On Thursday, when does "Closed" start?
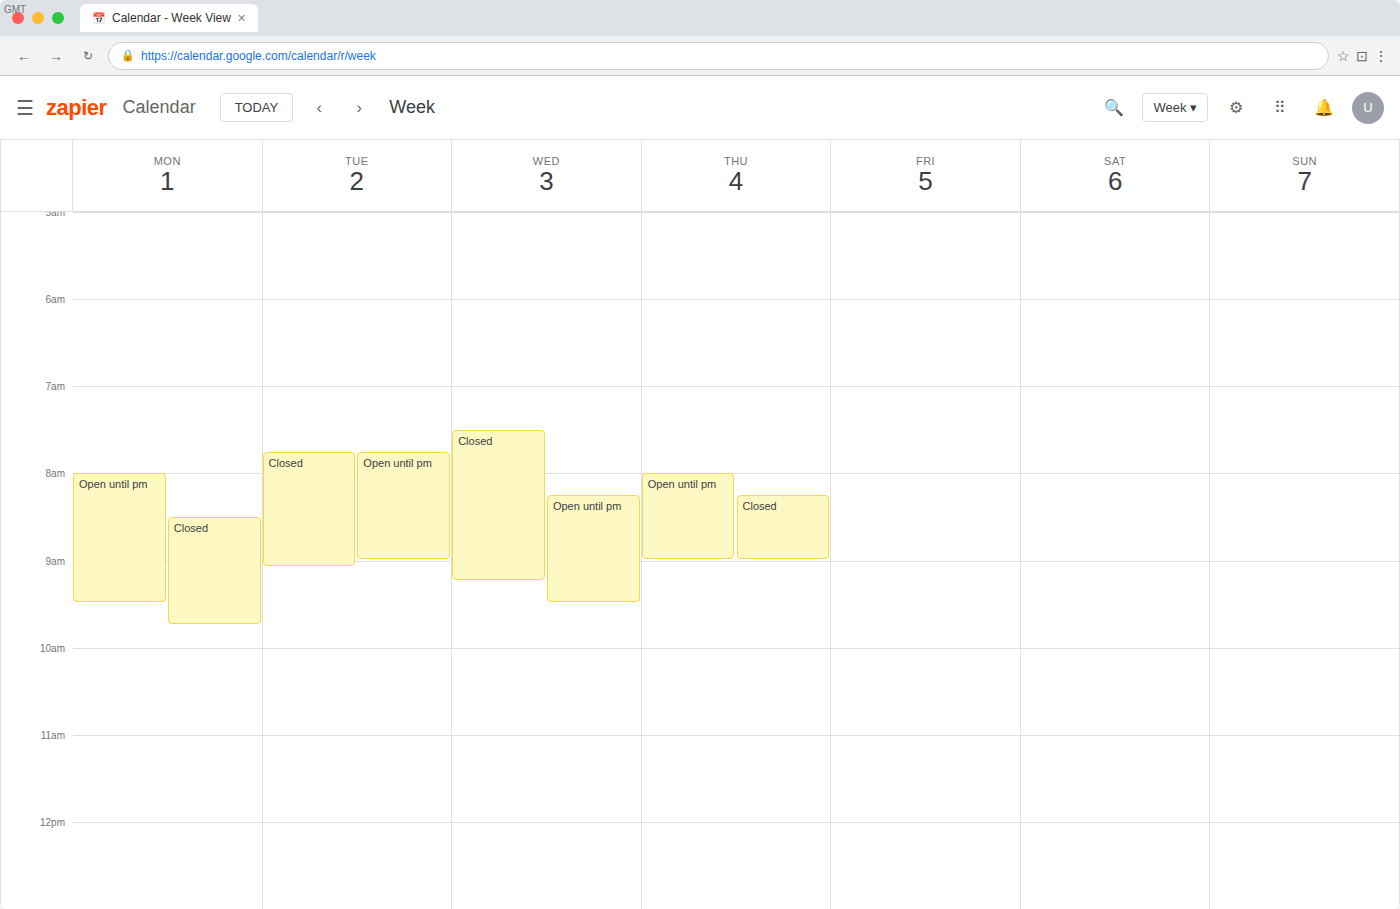
8:15 AM